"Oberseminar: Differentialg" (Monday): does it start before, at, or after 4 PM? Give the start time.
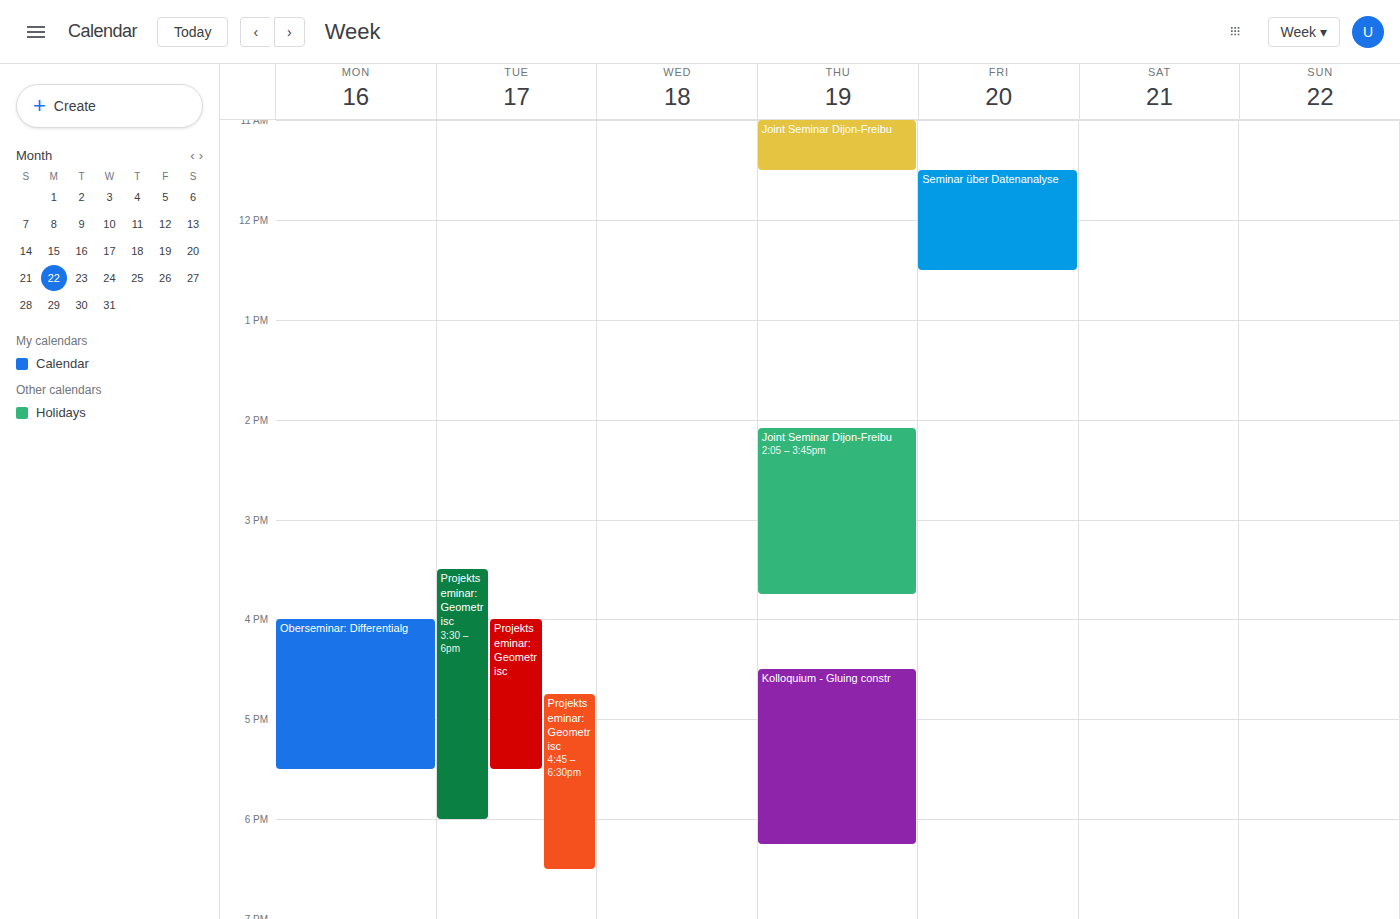
4:00 PM -- exactly at 4 PM, on the 4 PM line.